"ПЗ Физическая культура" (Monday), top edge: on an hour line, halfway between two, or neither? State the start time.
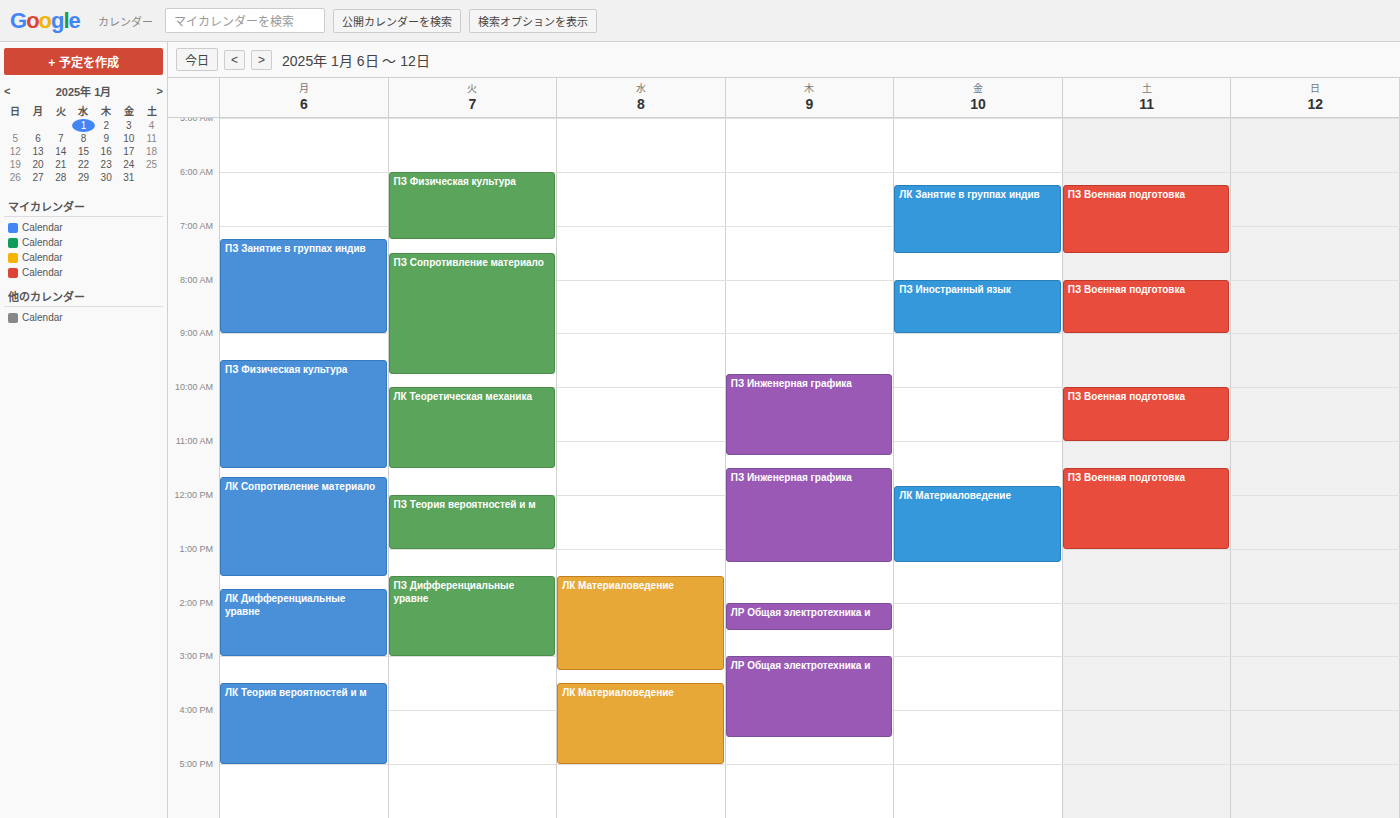
9:30 AM -- halfway between the 9 AM and 10 AM lines.